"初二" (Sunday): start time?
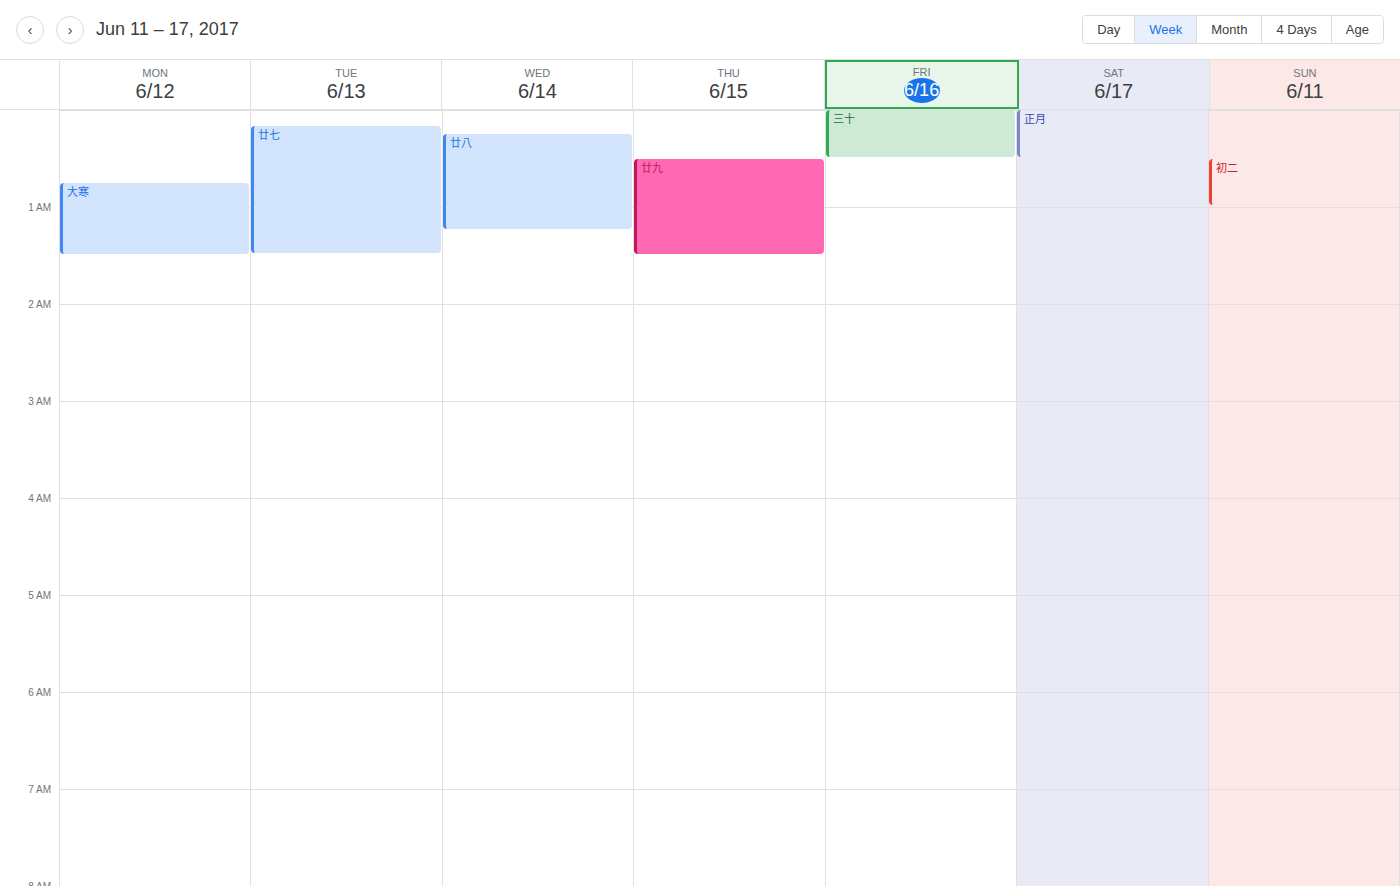
00:30